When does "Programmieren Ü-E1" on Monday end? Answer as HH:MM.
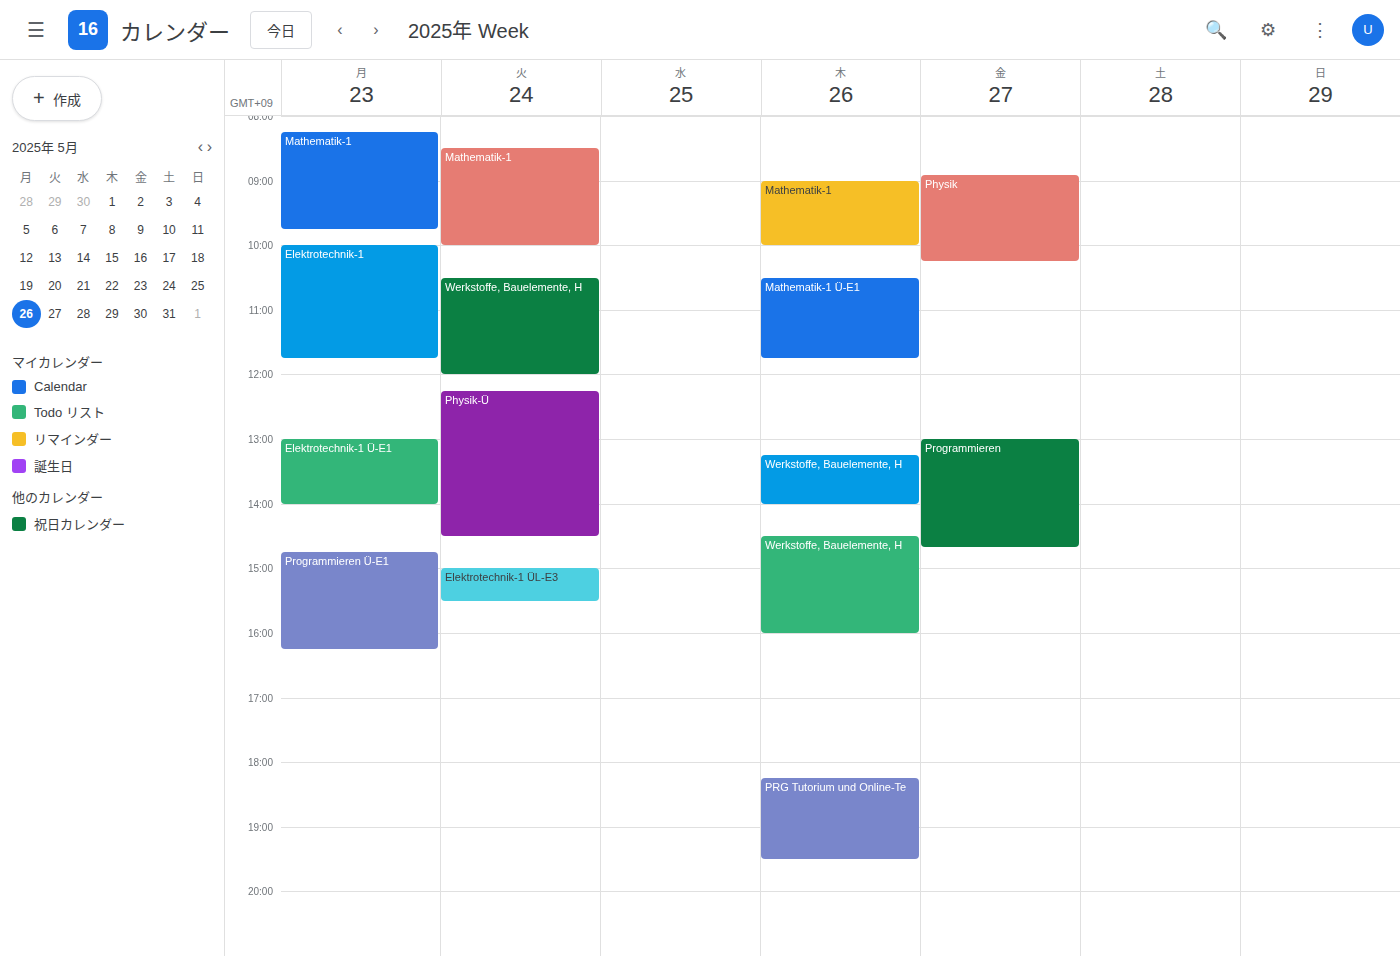
16:15